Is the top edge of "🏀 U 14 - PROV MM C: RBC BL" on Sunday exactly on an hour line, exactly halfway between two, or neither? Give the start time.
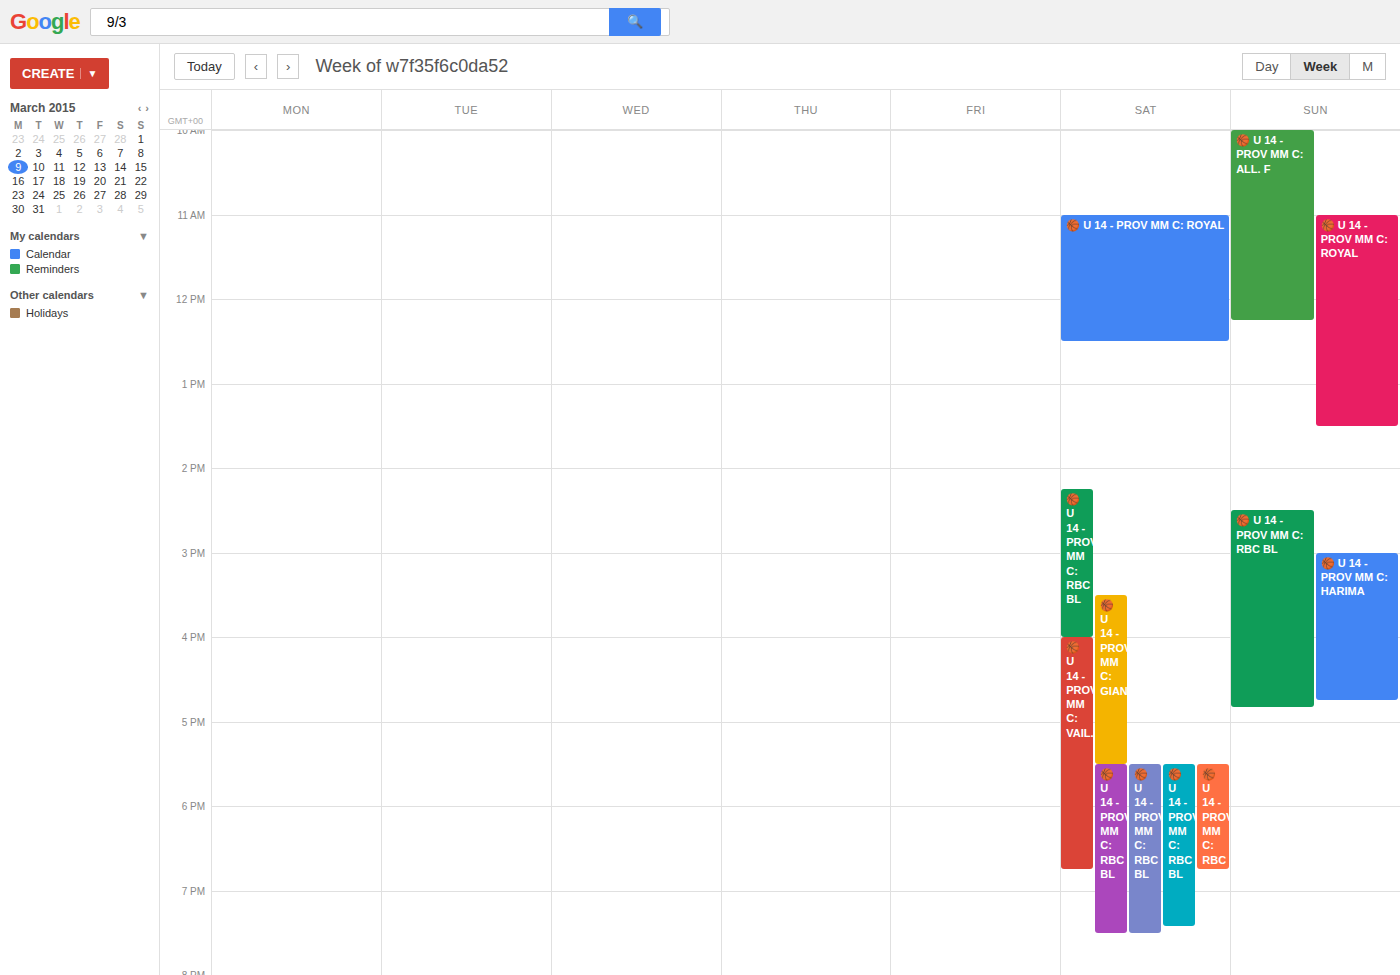
2:30 PM -- halfway between the 2 PM and 3 PM lines.